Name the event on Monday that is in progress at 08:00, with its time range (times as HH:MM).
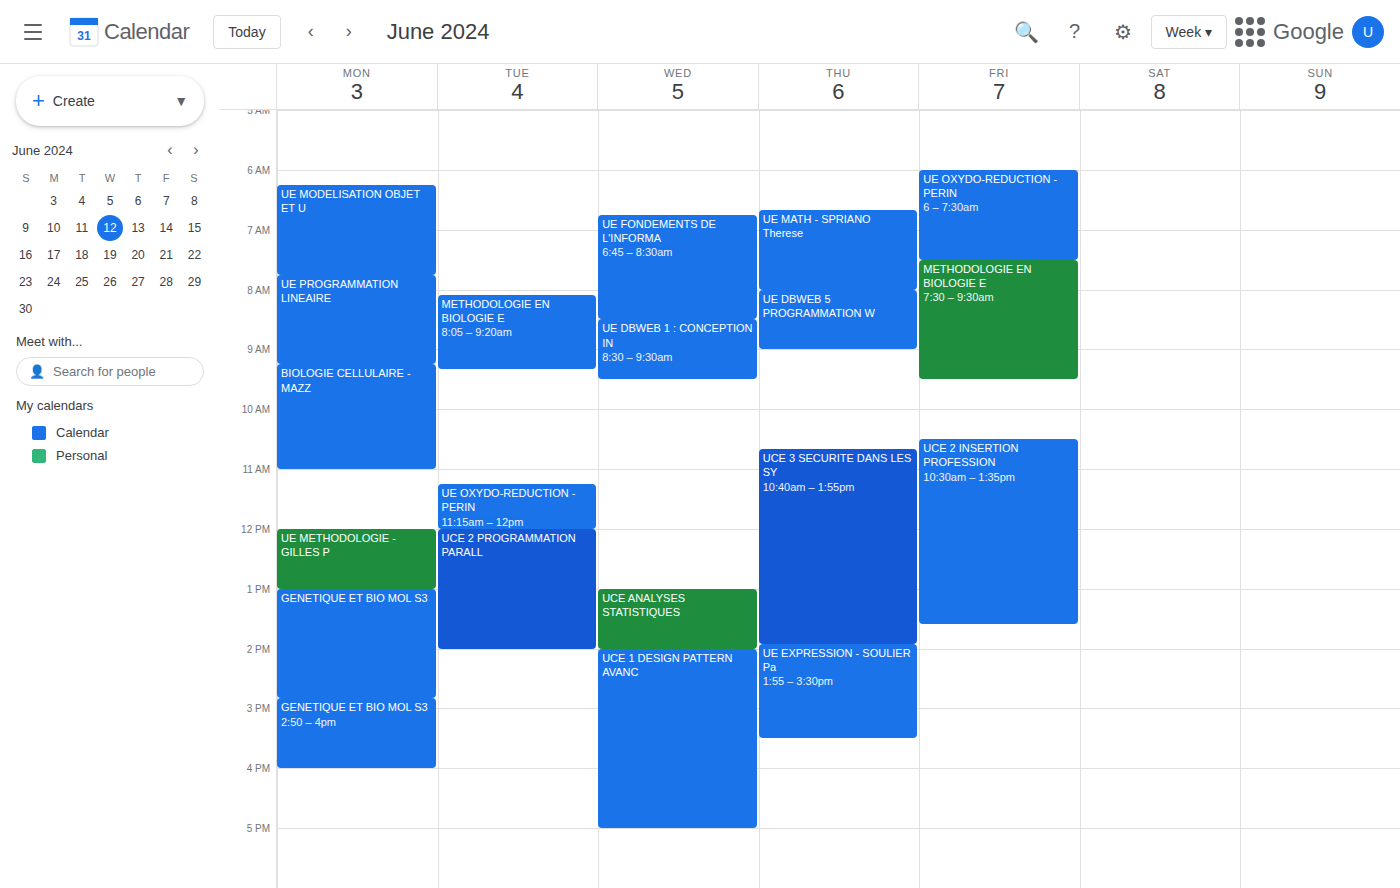
"UE PROGRAMMATION LINEAIRE", 07:45 to 09:15